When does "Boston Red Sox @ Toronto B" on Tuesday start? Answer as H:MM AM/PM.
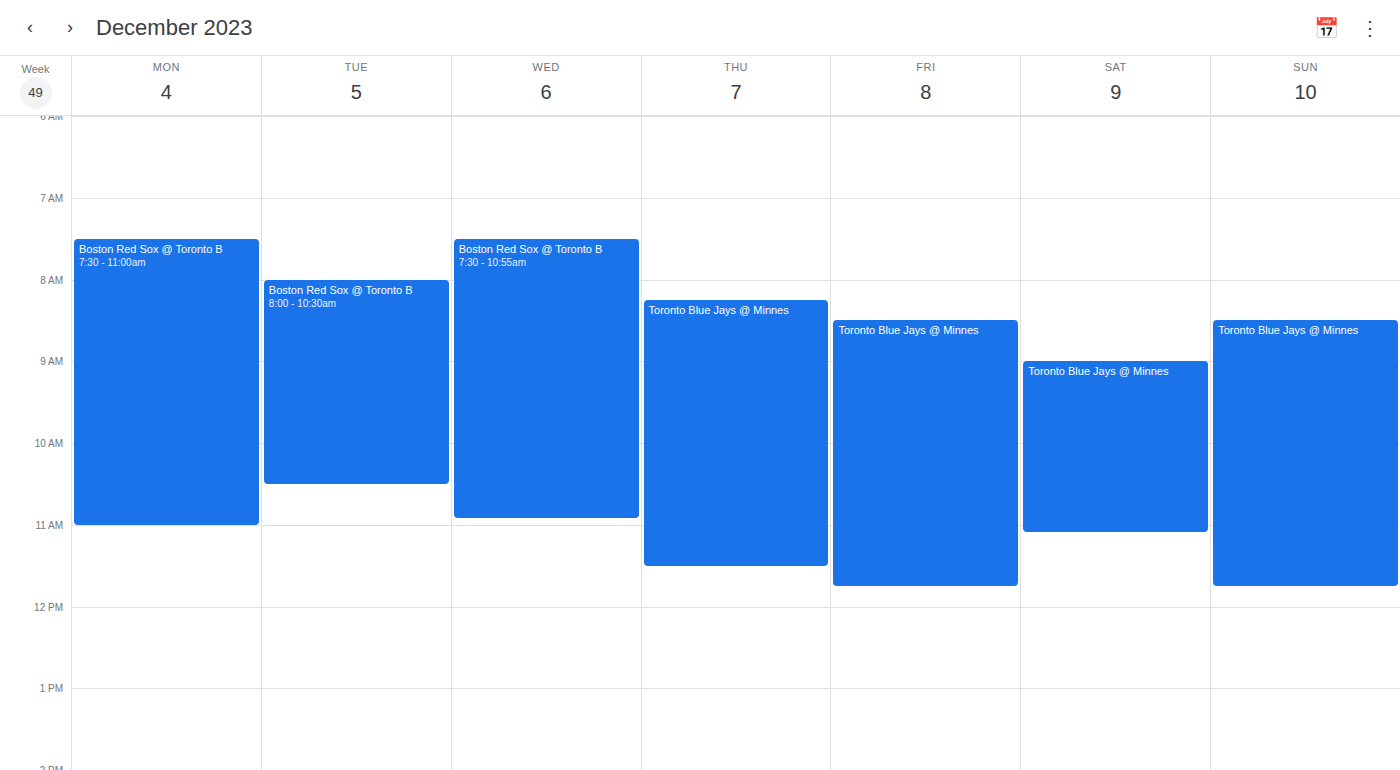
8:00 AM